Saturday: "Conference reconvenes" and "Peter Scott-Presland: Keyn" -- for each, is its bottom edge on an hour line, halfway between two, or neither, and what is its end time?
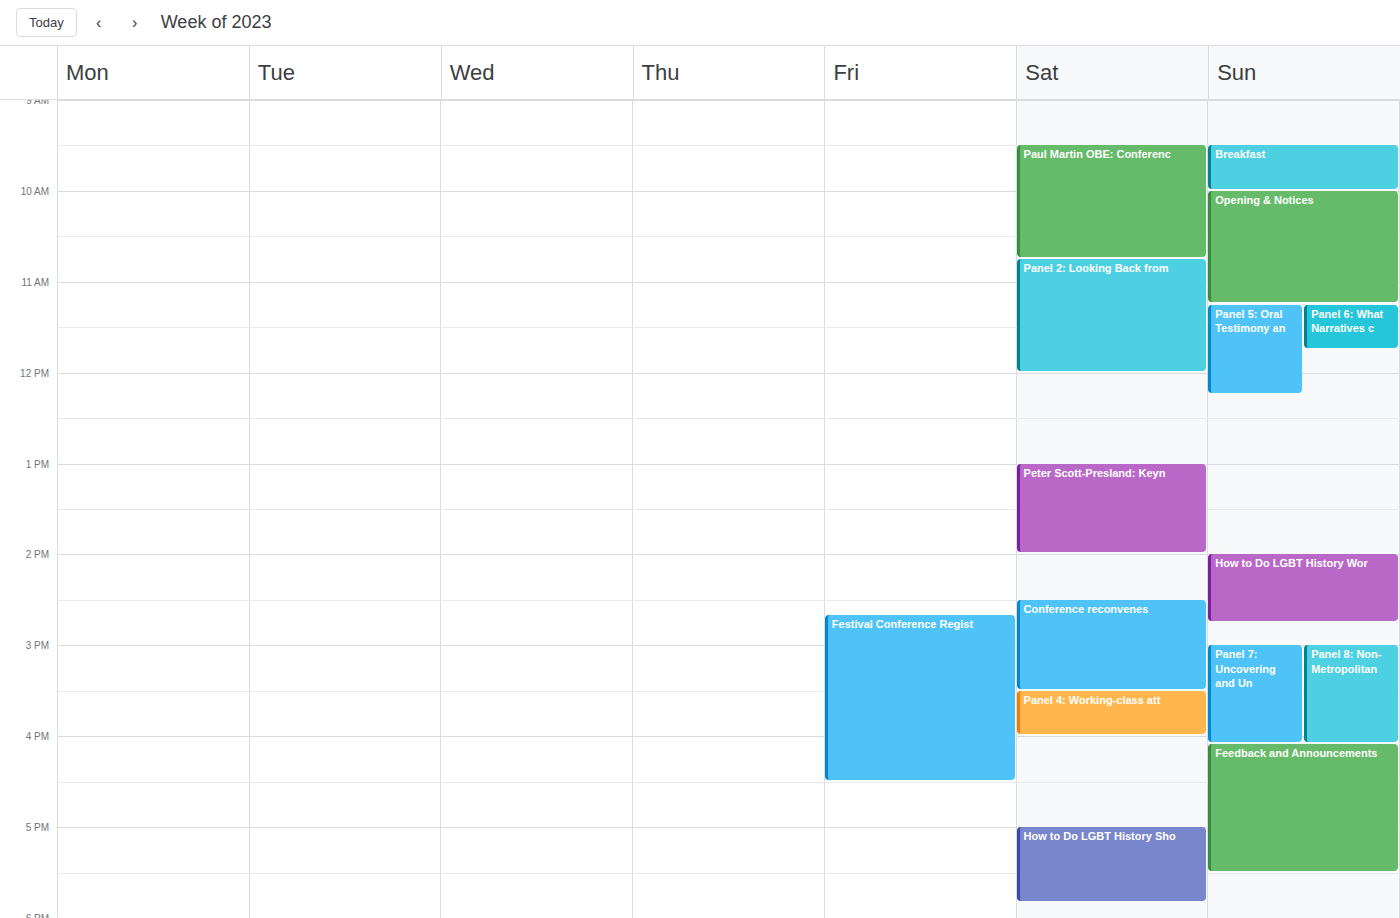
"Conference reconvenes": 3:30 PM, halfway between the 3 PM and 4 PM lines. "Peter Scott-Presland: Keyn": 2:00 PM, exactly on the 2 PM line.